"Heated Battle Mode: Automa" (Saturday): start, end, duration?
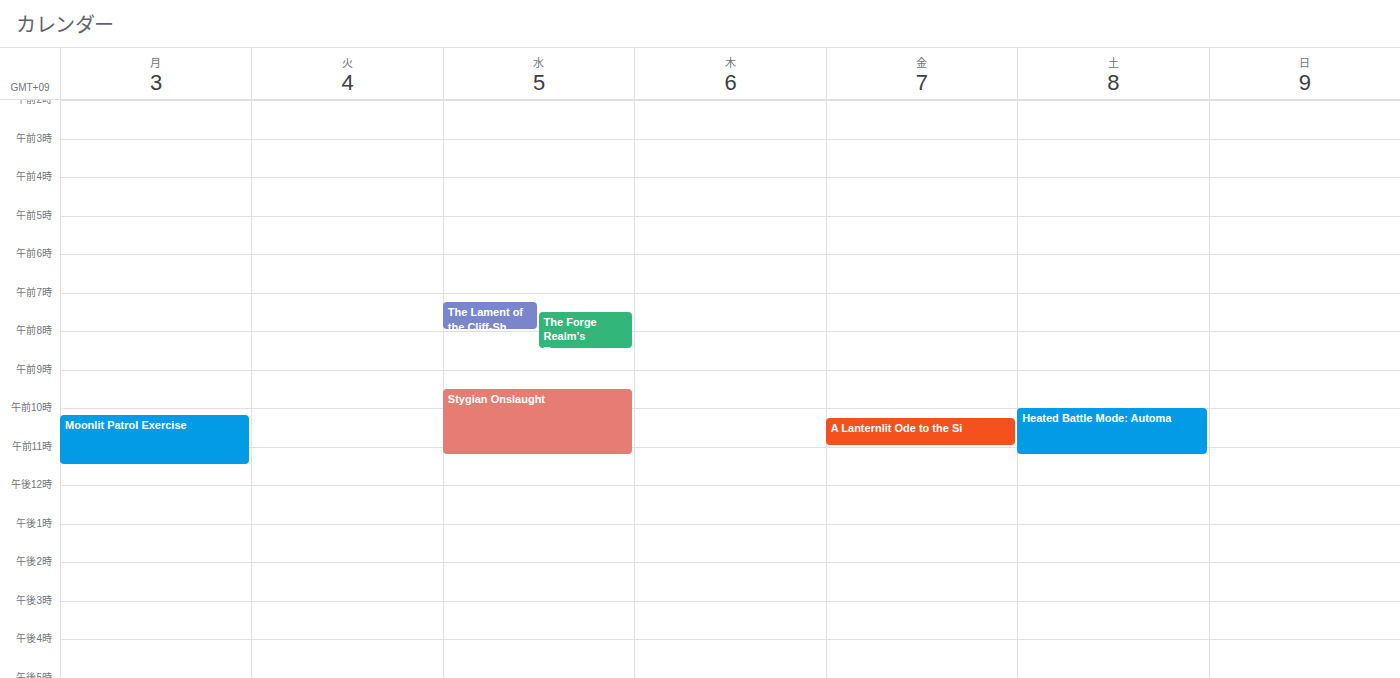
10:00 AM to 11:15 AM, 1 hour 15 minutes